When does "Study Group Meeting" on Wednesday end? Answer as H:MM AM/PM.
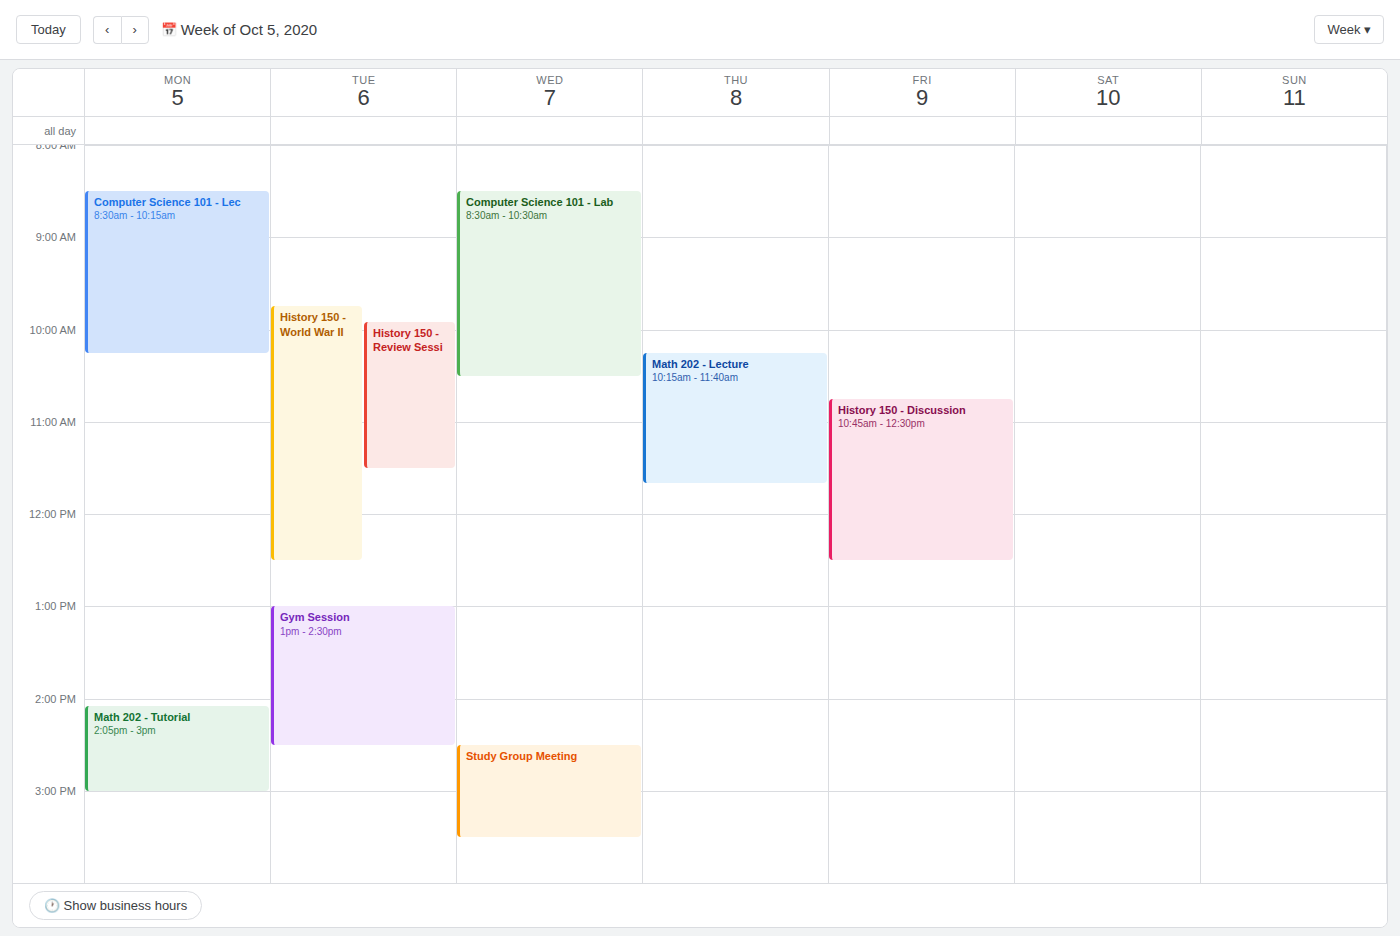
3:30 PM